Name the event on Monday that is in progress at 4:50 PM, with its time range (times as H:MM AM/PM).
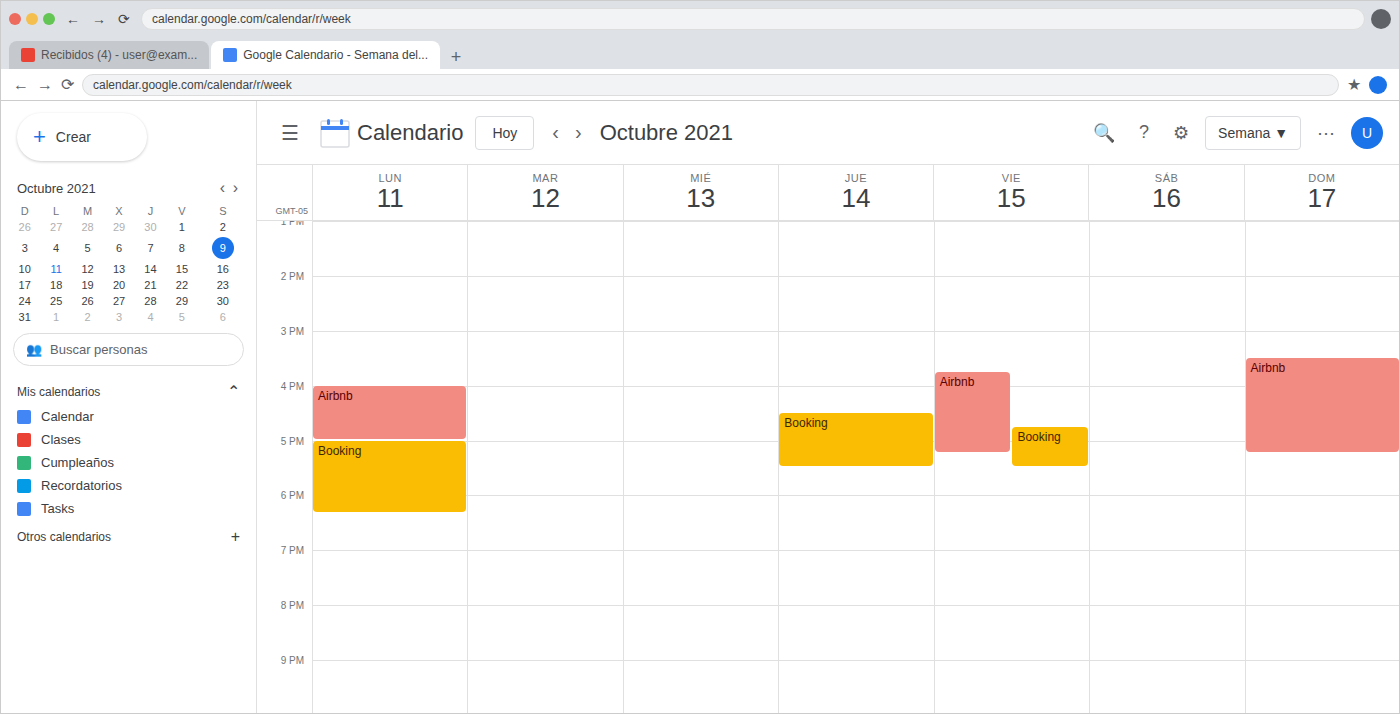
"Airbnb", 4:00 PM to 5:00 PM